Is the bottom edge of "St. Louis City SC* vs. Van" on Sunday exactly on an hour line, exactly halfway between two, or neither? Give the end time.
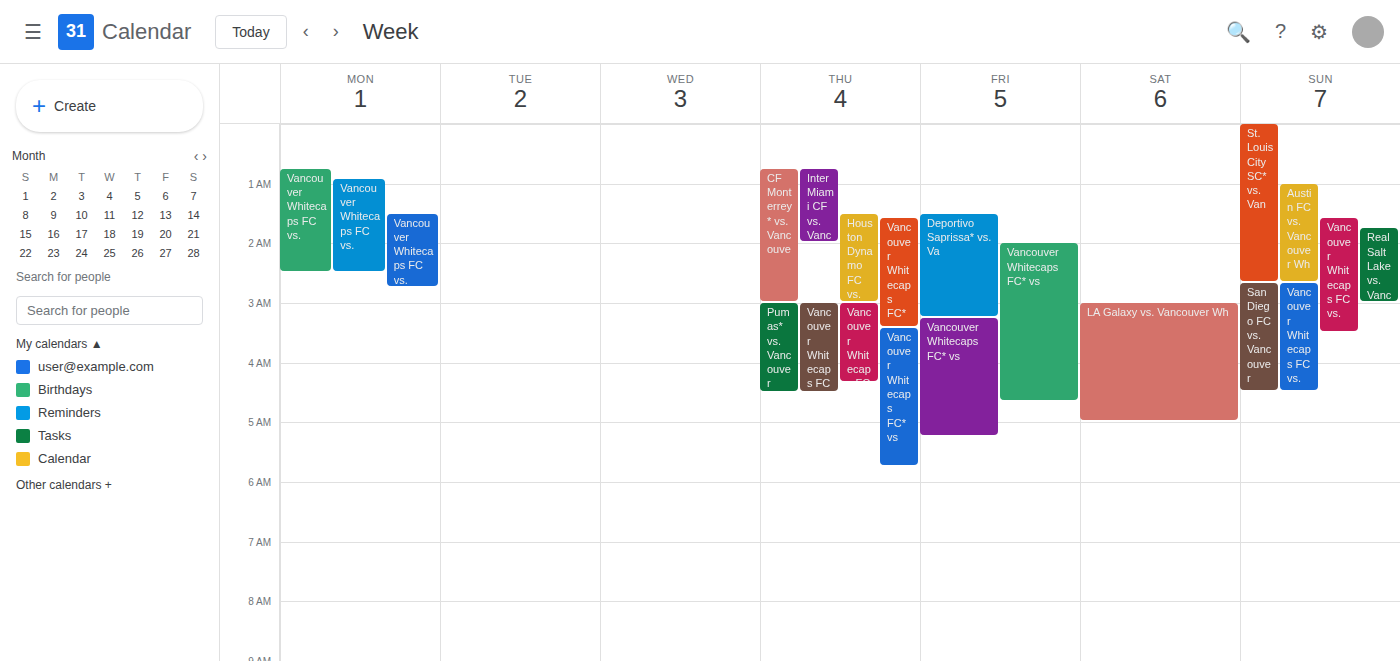
2:40 AM -- neither: 40 minutes below the 2 AM line and 20 minutes above the 3 AM line.